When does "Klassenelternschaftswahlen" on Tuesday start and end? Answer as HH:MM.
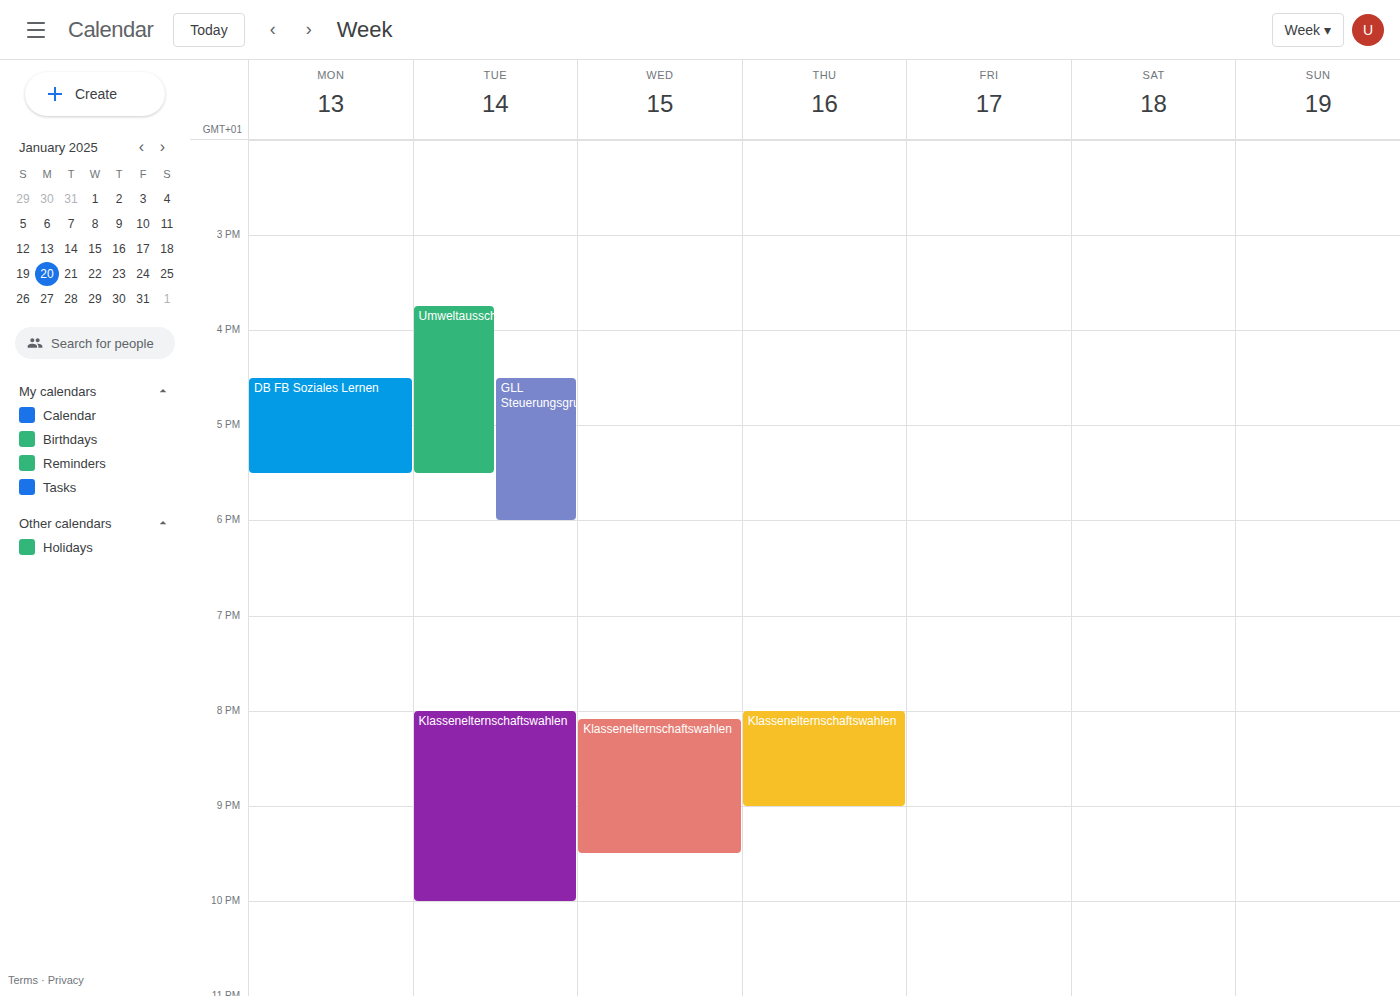
20:00 to 22:00